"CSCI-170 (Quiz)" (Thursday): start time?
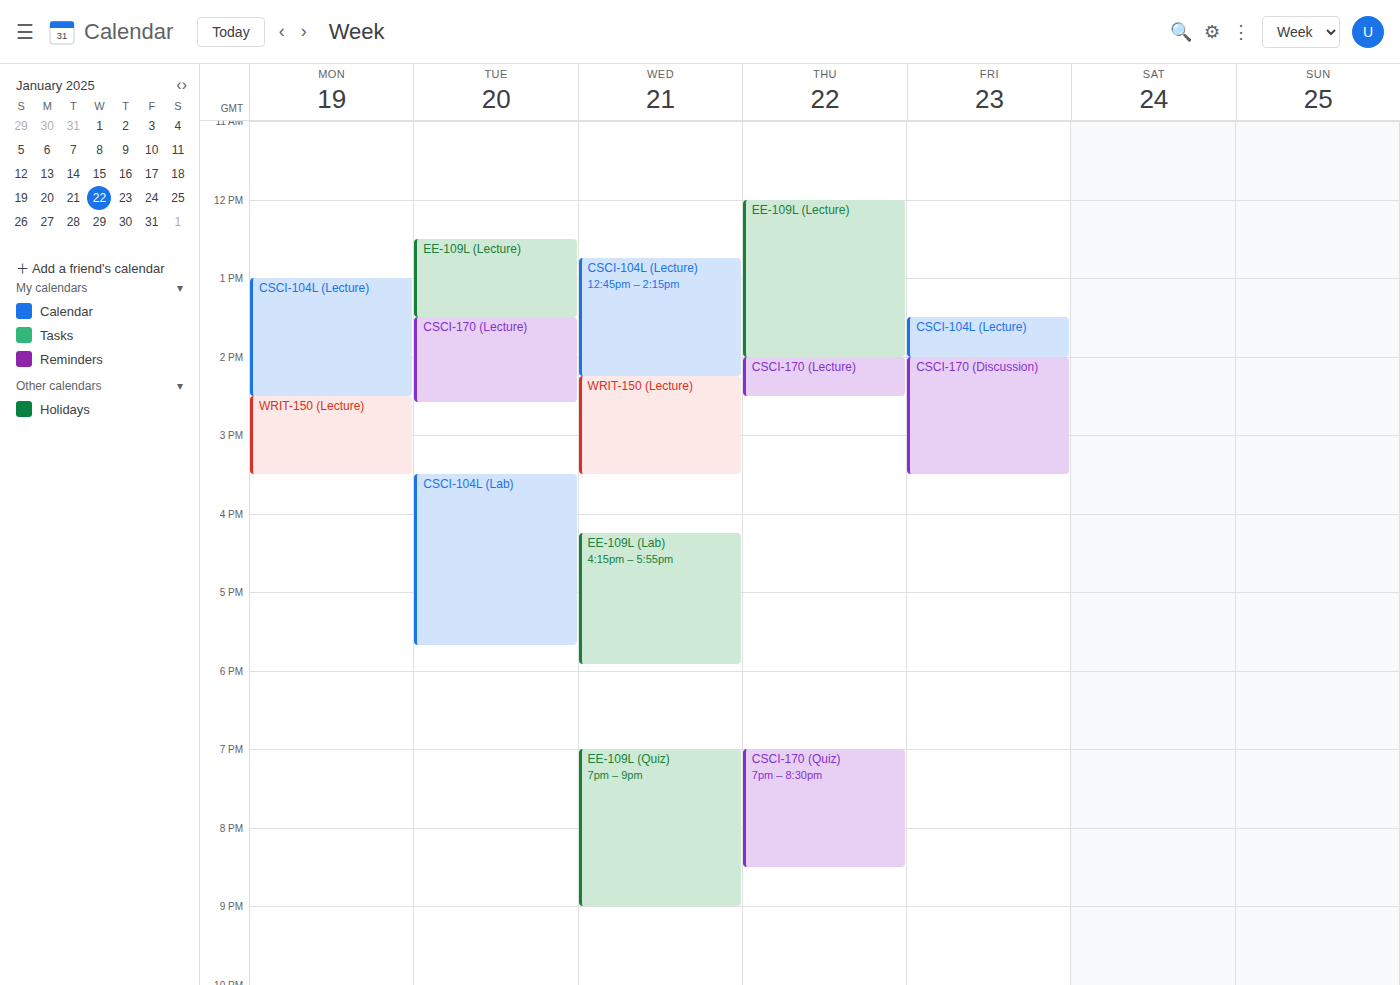
7:00 PM